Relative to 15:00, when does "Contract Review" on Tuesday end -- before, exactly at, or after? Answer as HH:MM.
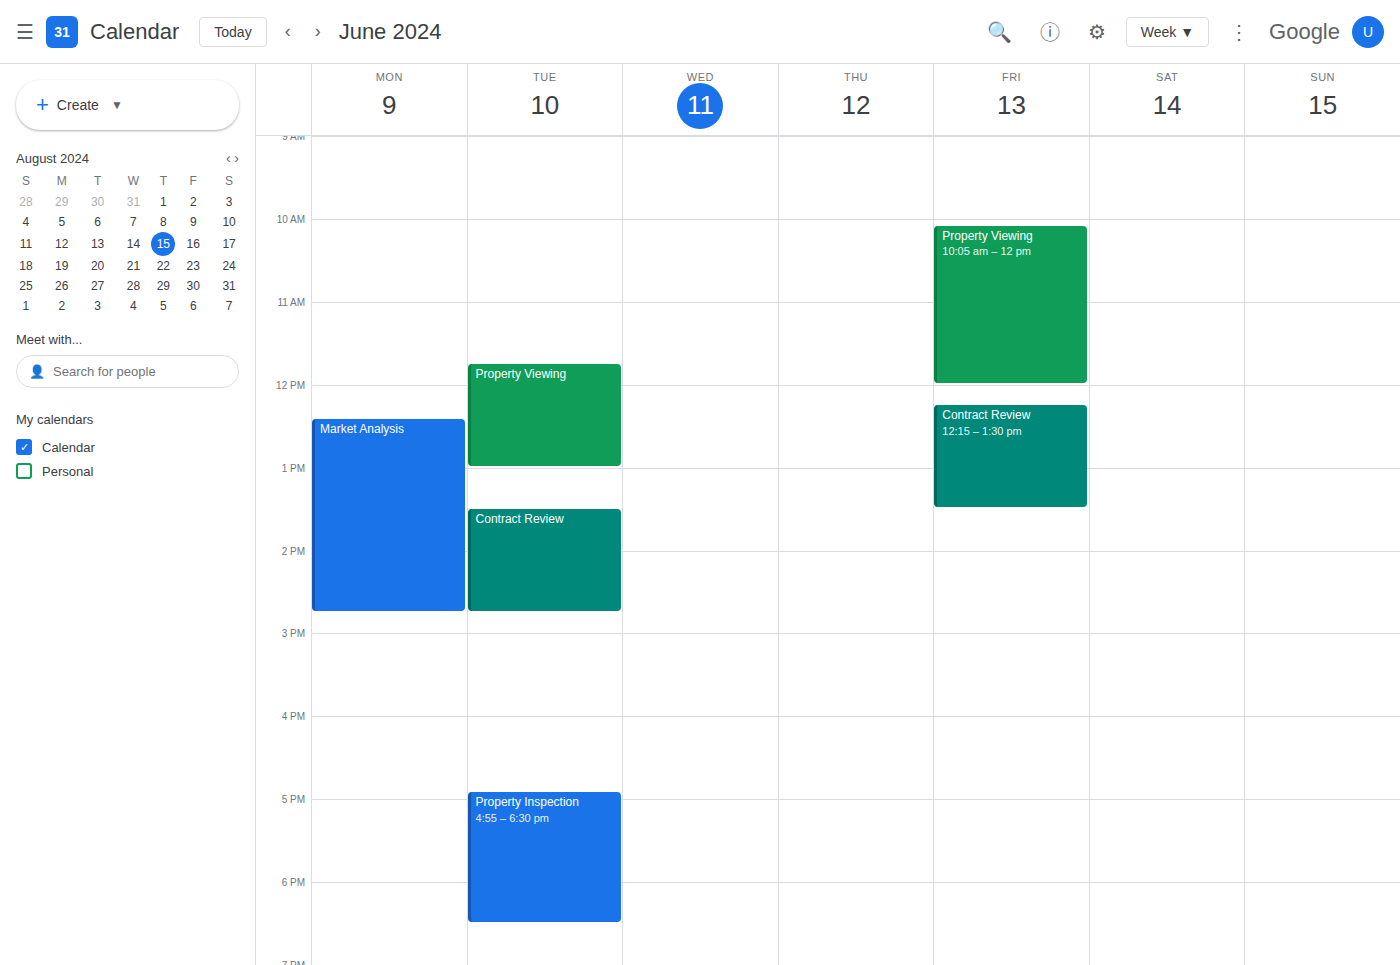
14:45 -- before 15:00, 15 minutes above the 15:00 line.